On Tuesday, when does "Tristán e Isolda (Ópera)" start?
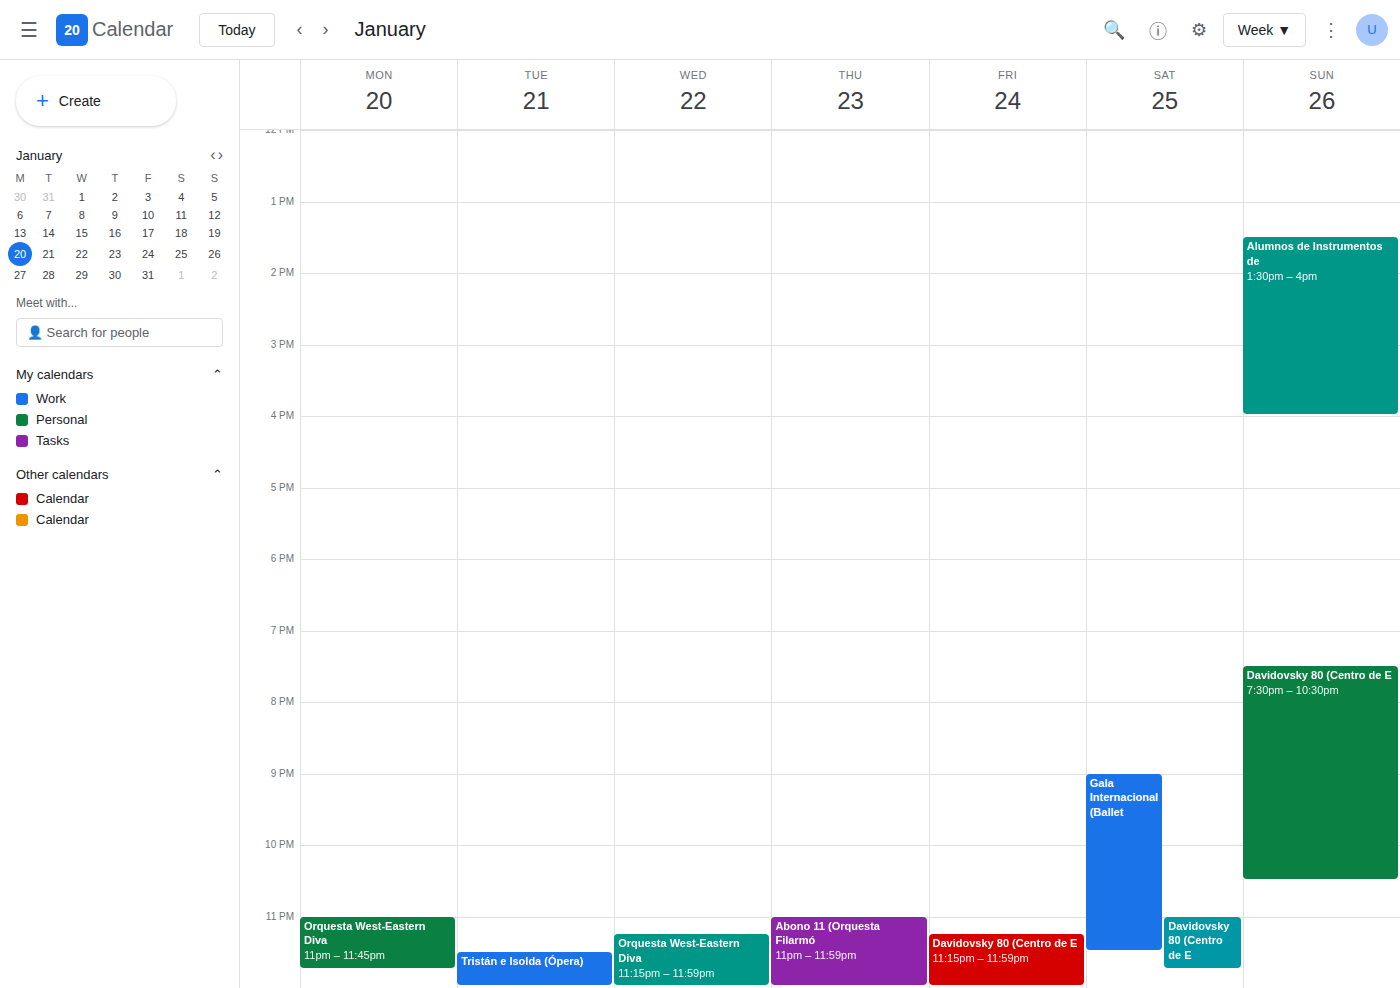
11:30 PM